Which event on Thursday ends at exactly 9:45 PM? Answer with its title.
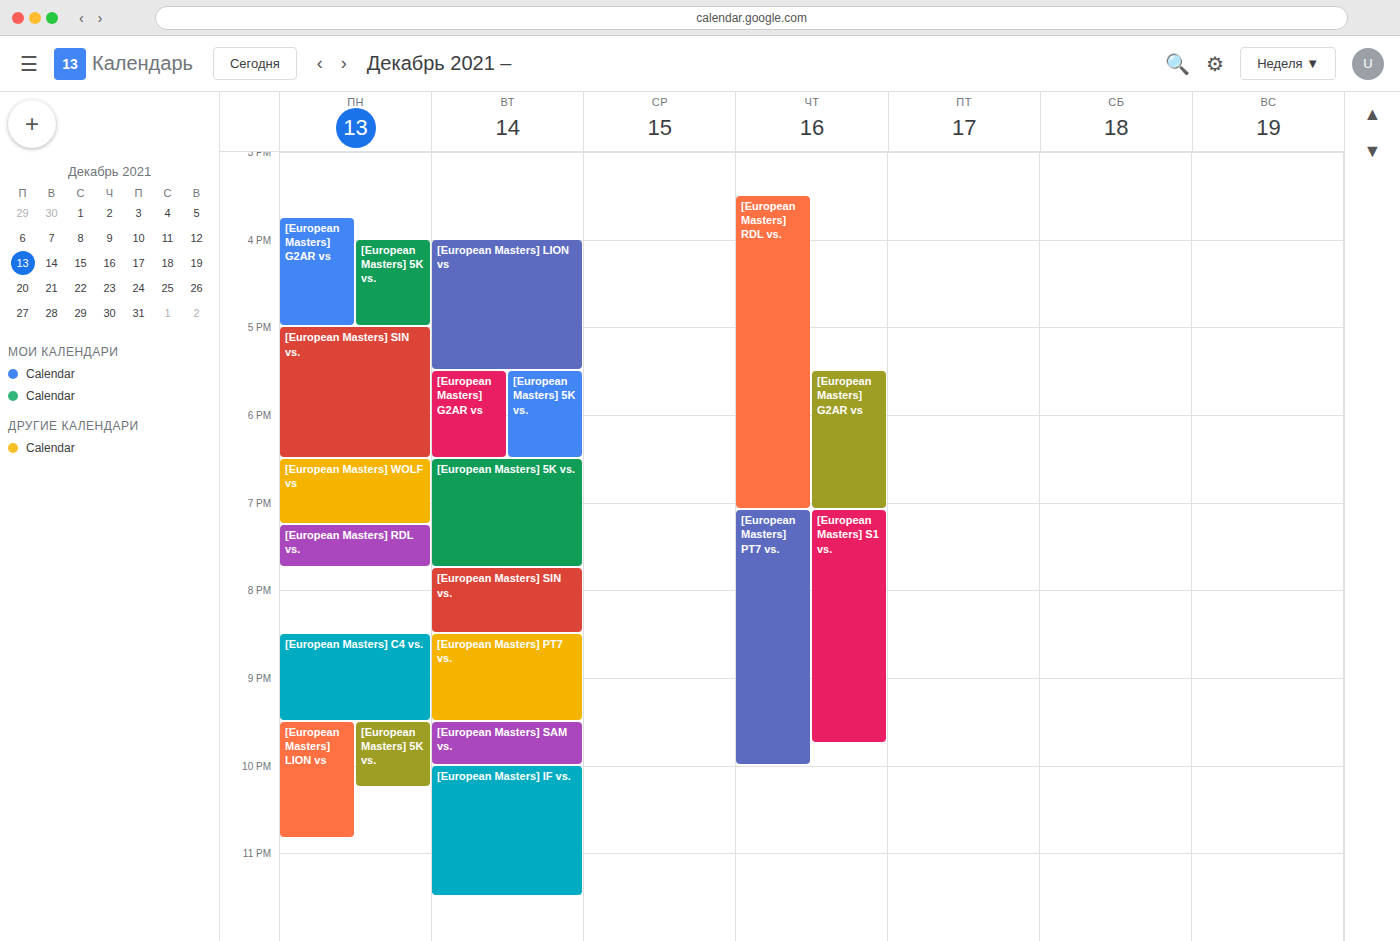
"[European Masters] S1 vs."